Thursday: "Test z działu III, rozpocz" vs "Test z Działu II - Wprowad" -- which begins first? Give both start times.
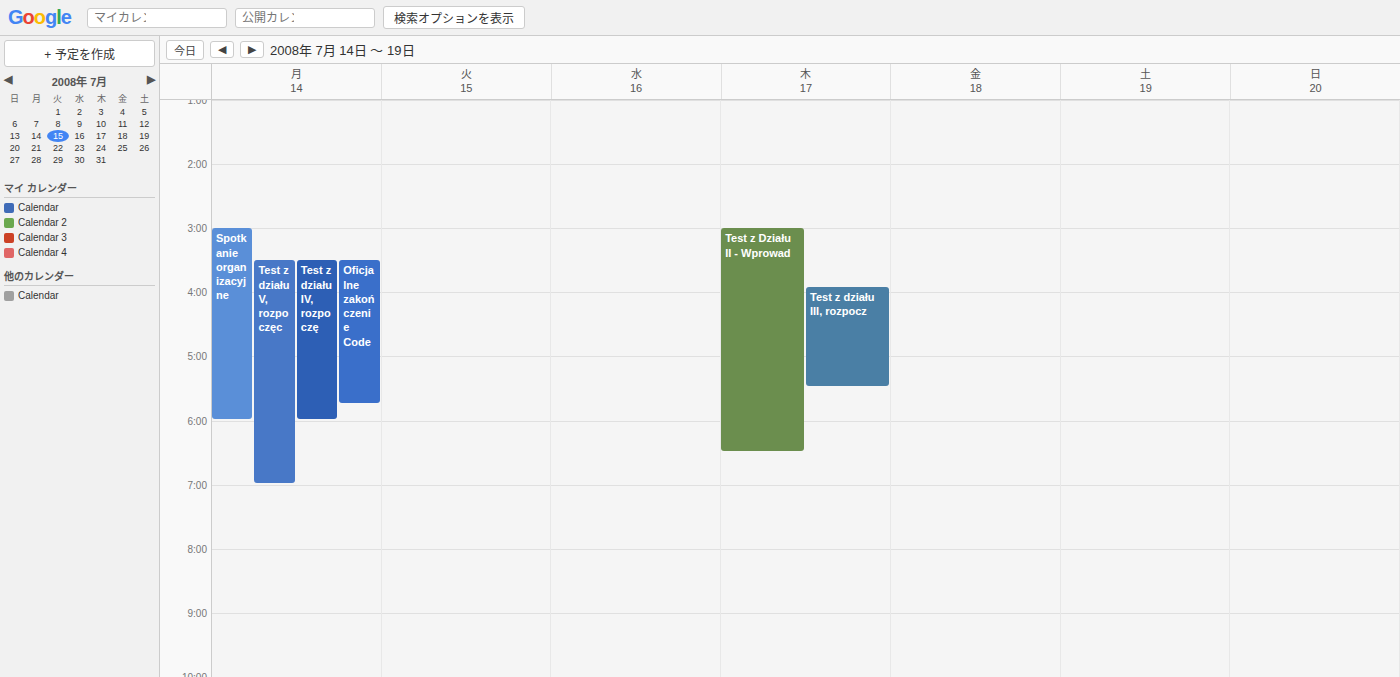
"Test z Działu II - Wprowad" 3:00 PM; "Test z działu III, rozpocz" 3:55 PM.